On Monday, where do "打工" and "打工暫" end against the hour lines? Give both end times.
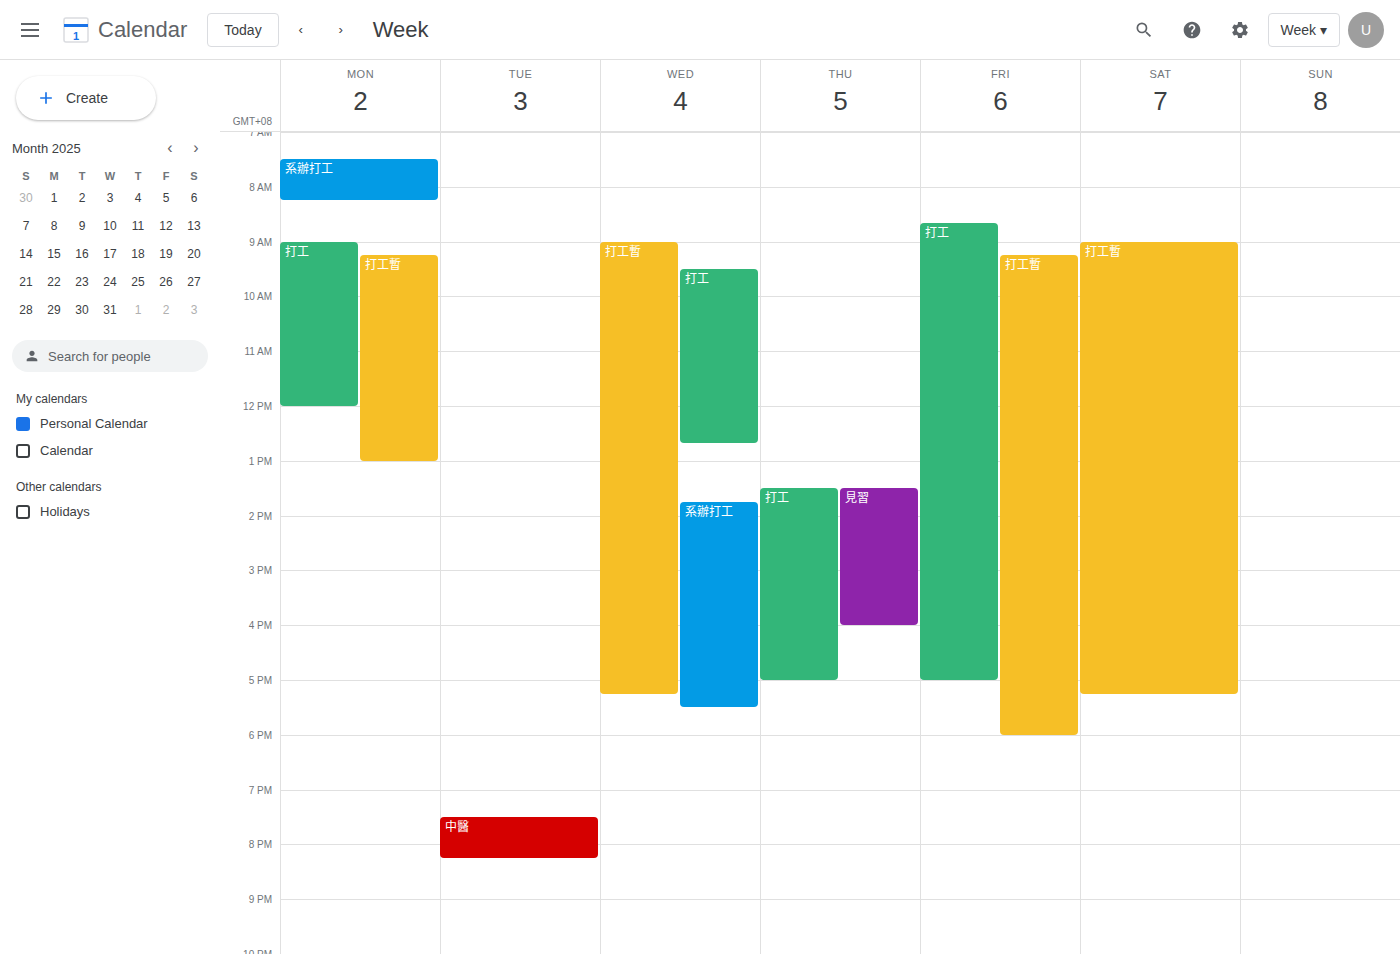
"打工": 12:00 PM, exactly on the 12 PM line. "打工暫": 1:00 PM, exactly on the 1 PM line.